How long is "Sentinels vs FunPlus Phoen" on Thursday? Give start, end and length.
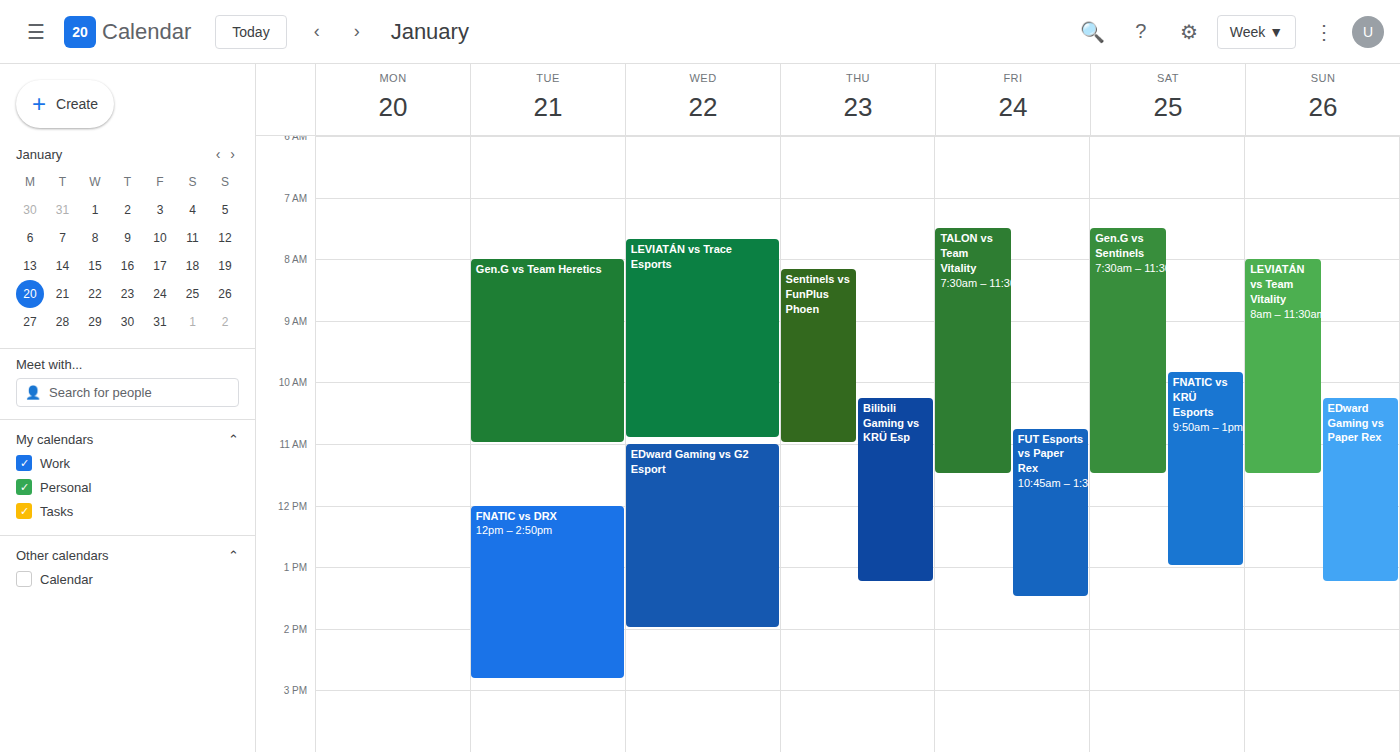
8:10 AM to 11:00 AM, 2 hours 50 minutes